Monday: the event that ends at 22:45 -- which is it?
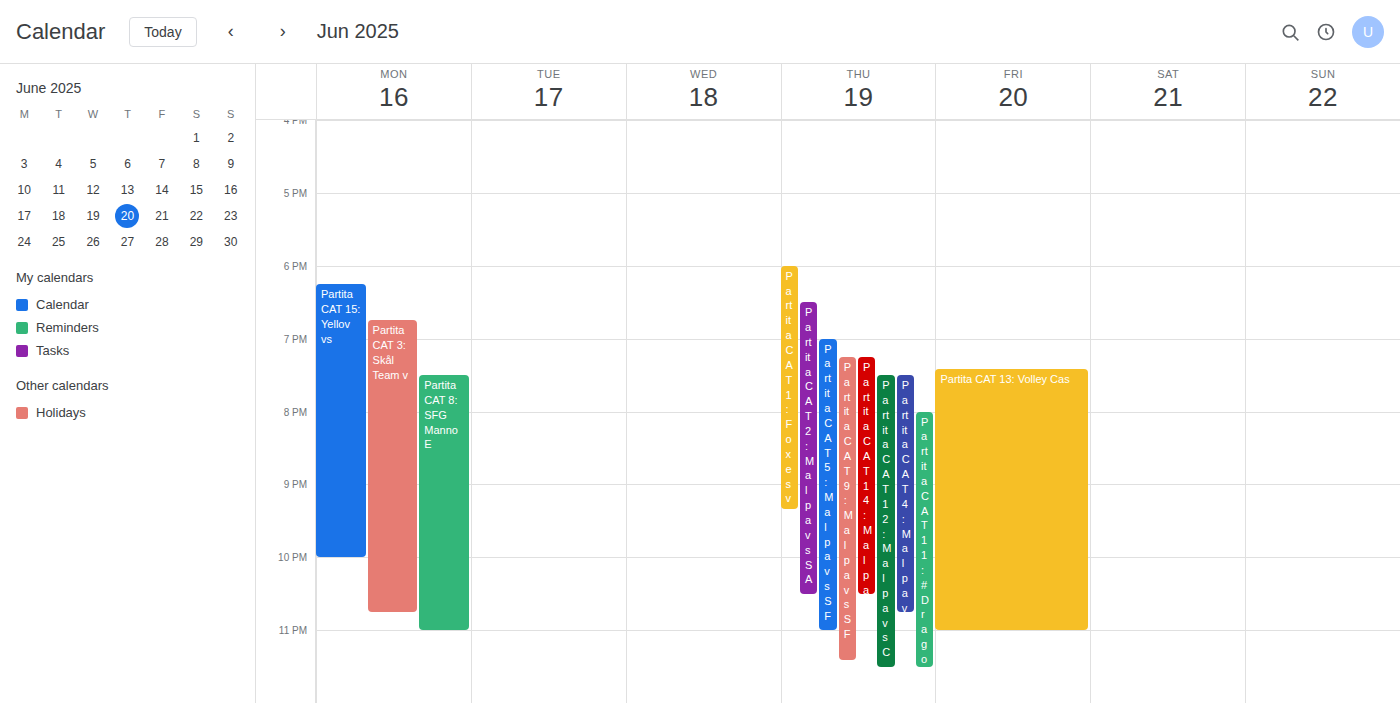
"Partita CAT 3: Skål Team v"